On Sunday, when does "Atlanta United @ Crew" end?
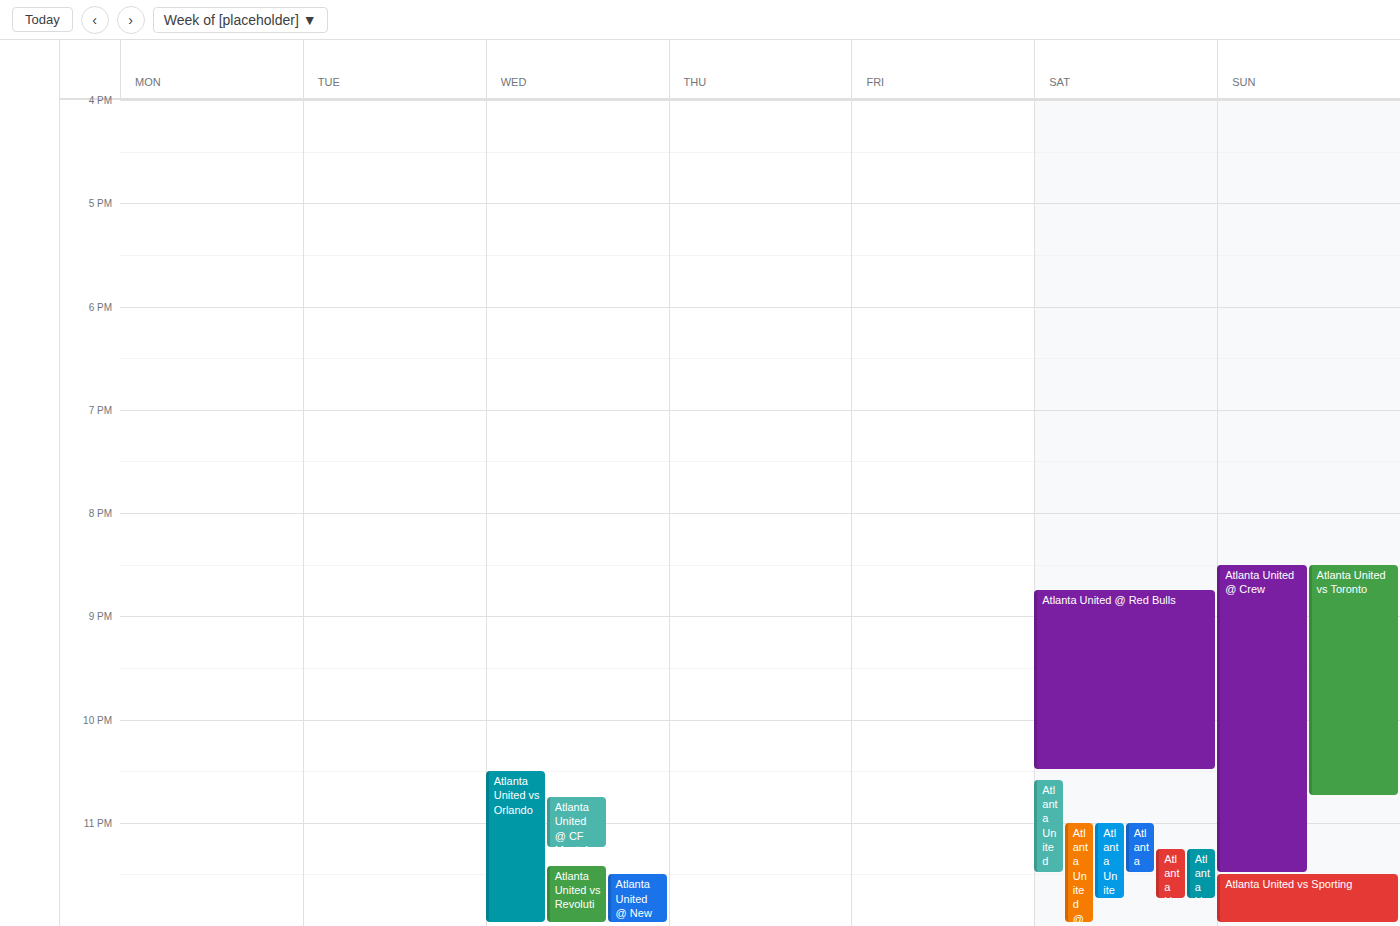
11:30 PM